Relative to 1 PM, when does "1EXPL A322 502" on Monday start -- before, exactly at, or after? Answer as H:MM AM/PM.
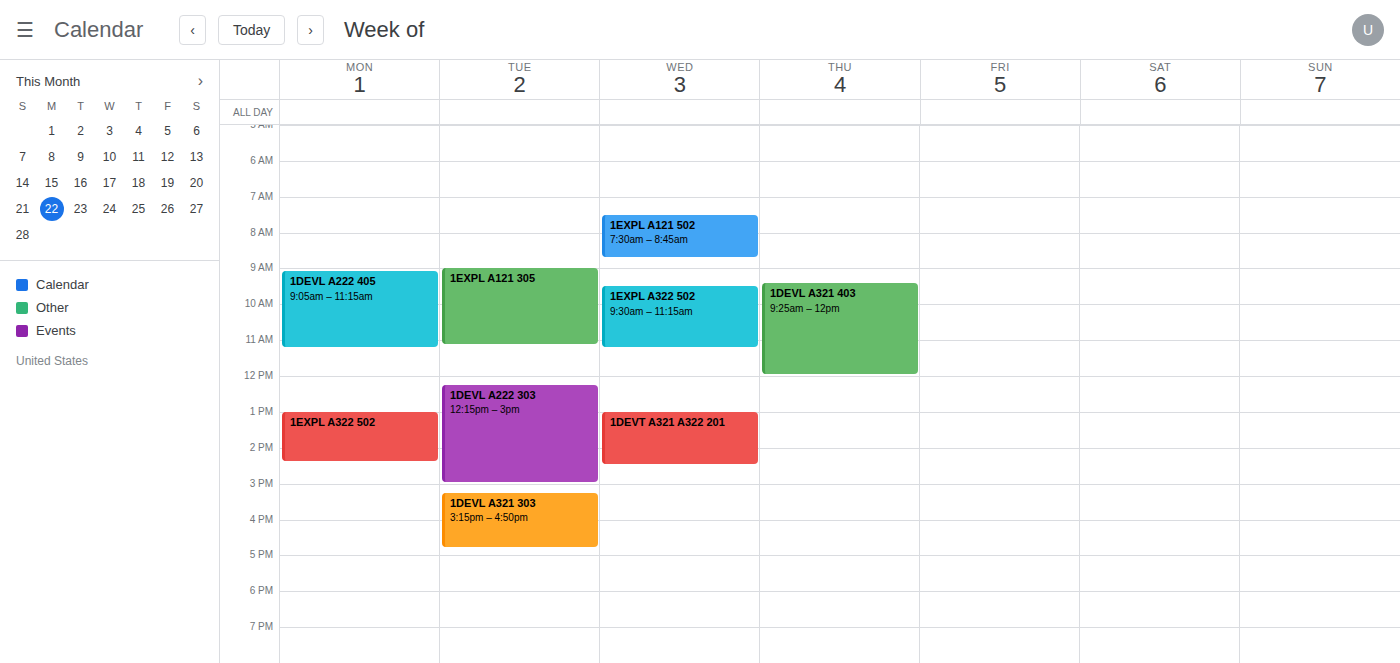
1:00 PM -- exactly at 1 PM, on the 1 PM line.